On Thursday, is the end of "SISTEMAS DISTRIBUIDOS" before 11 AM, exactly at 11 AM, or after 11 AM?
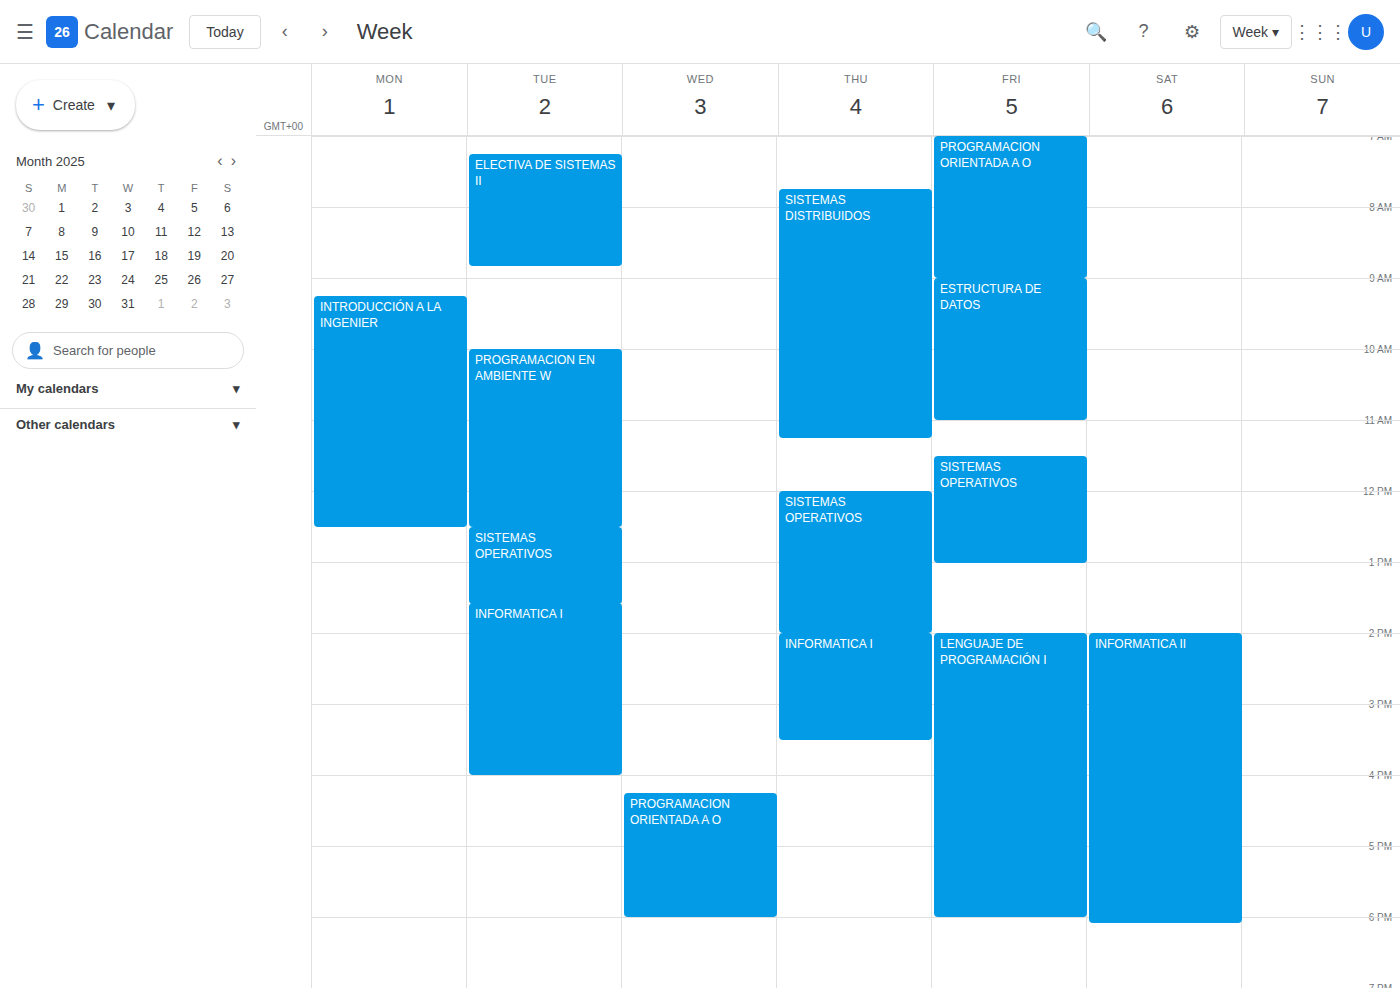
11:15 AM -- after 11 AM, 15 minutes below the 11 AM line.